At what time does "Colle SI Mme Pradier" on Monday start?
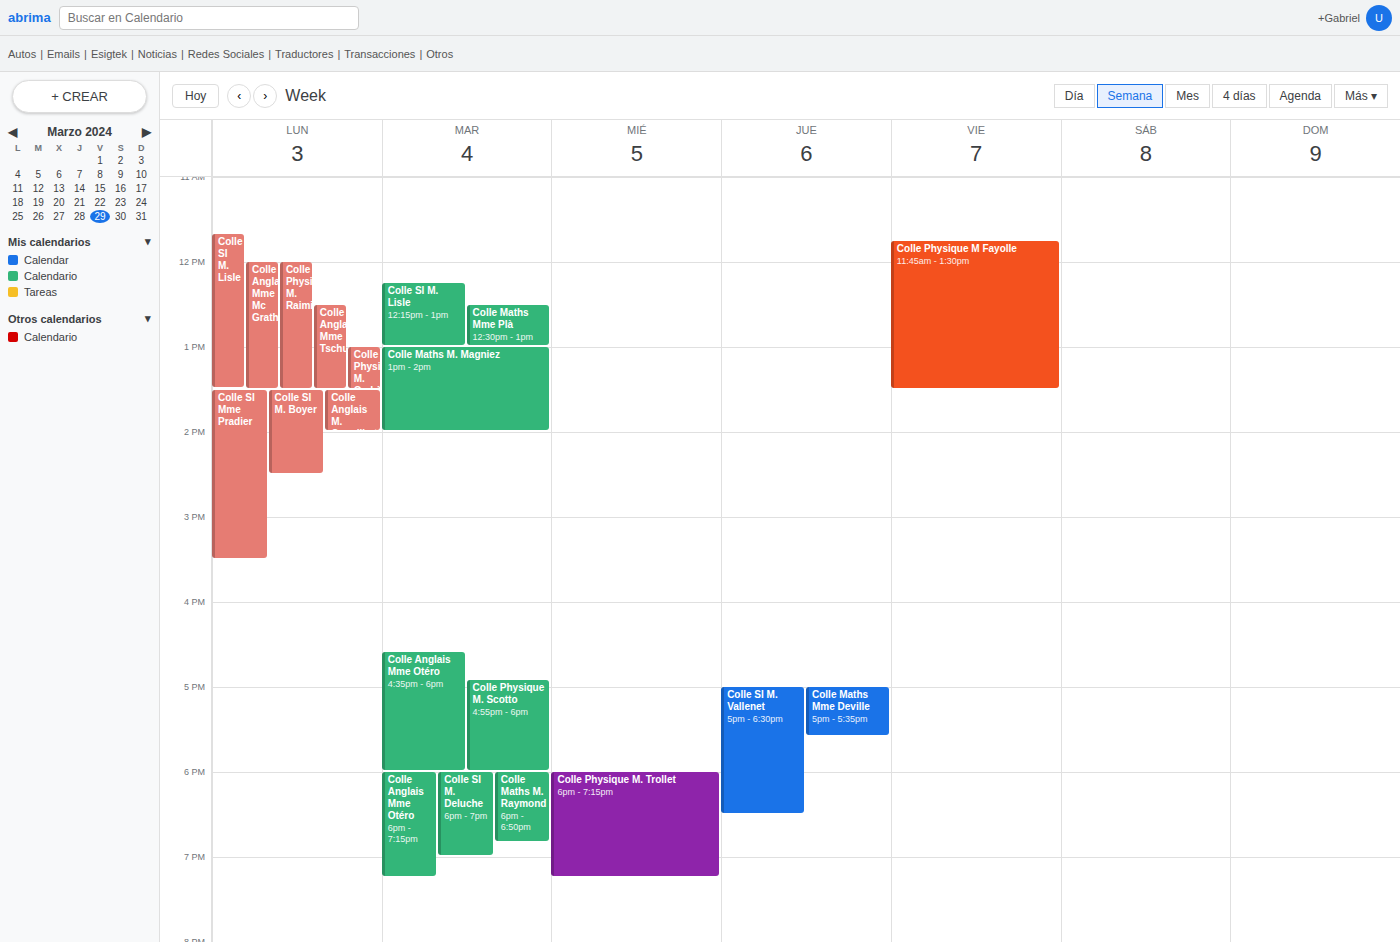
1:30 PM